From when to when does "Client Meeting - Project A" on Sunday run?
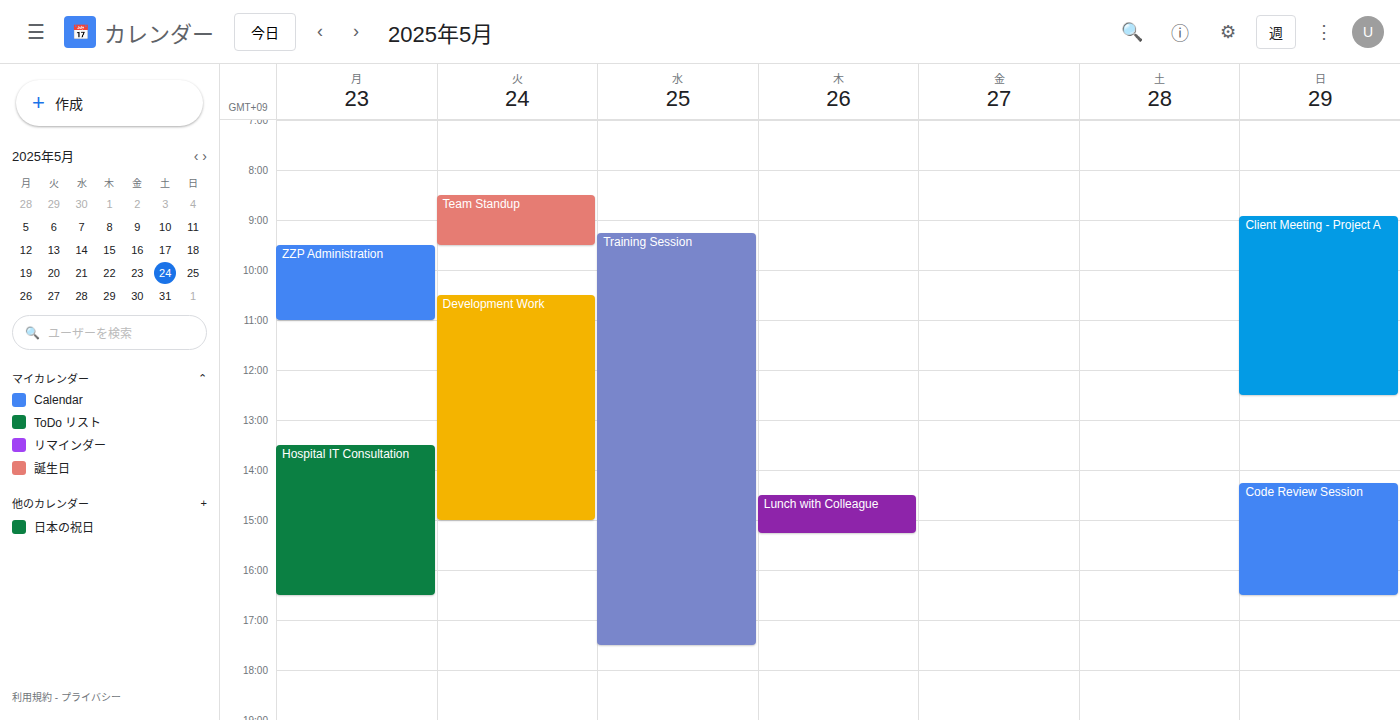
8:55 AM to 12:30 PM